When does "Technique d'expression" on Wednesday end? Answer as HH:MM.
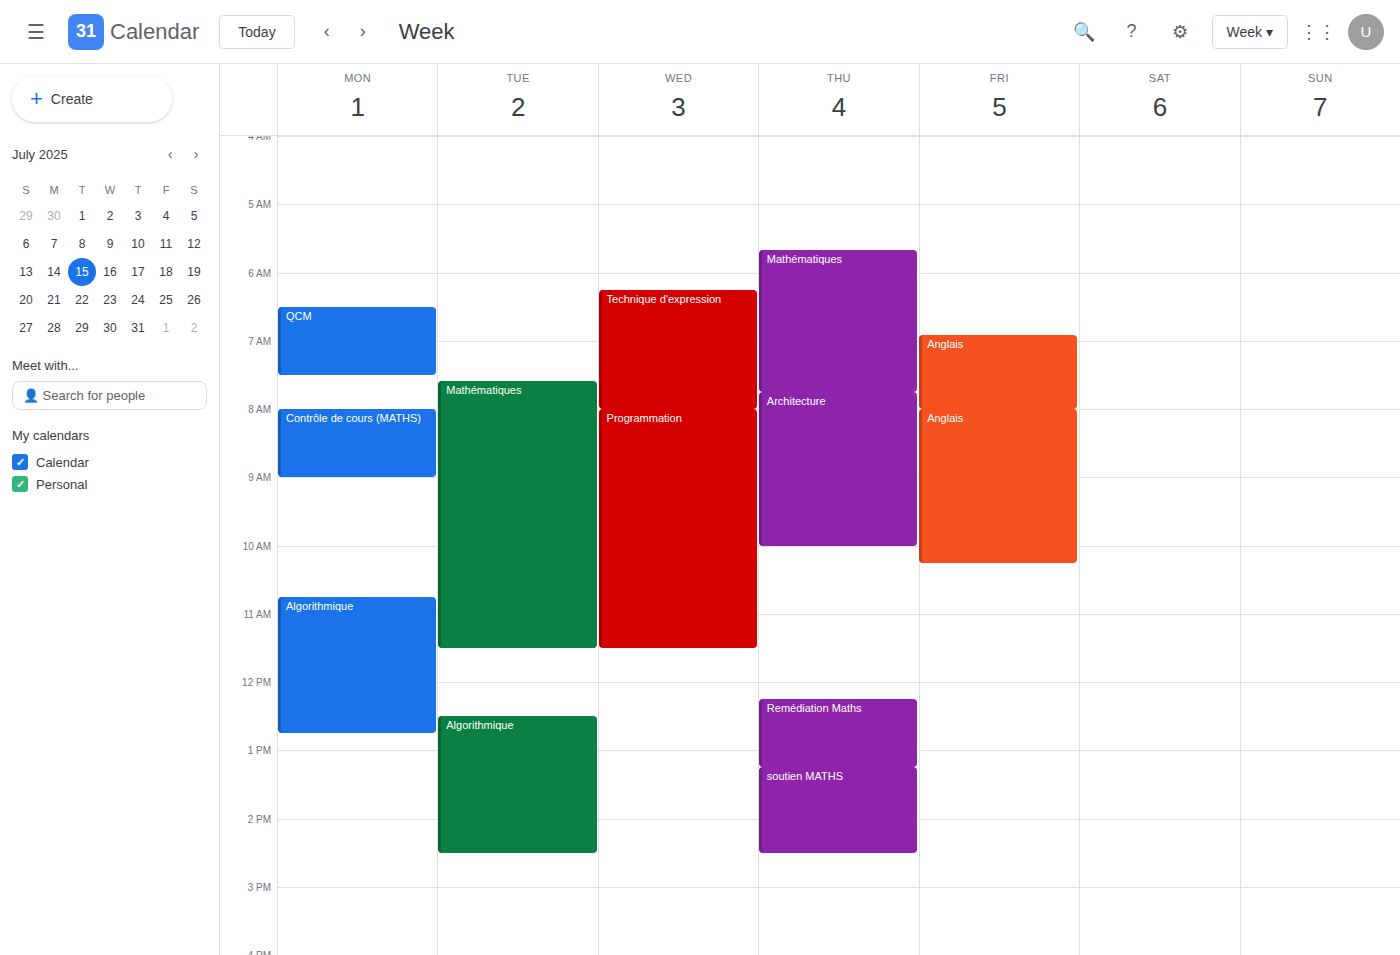
08:00